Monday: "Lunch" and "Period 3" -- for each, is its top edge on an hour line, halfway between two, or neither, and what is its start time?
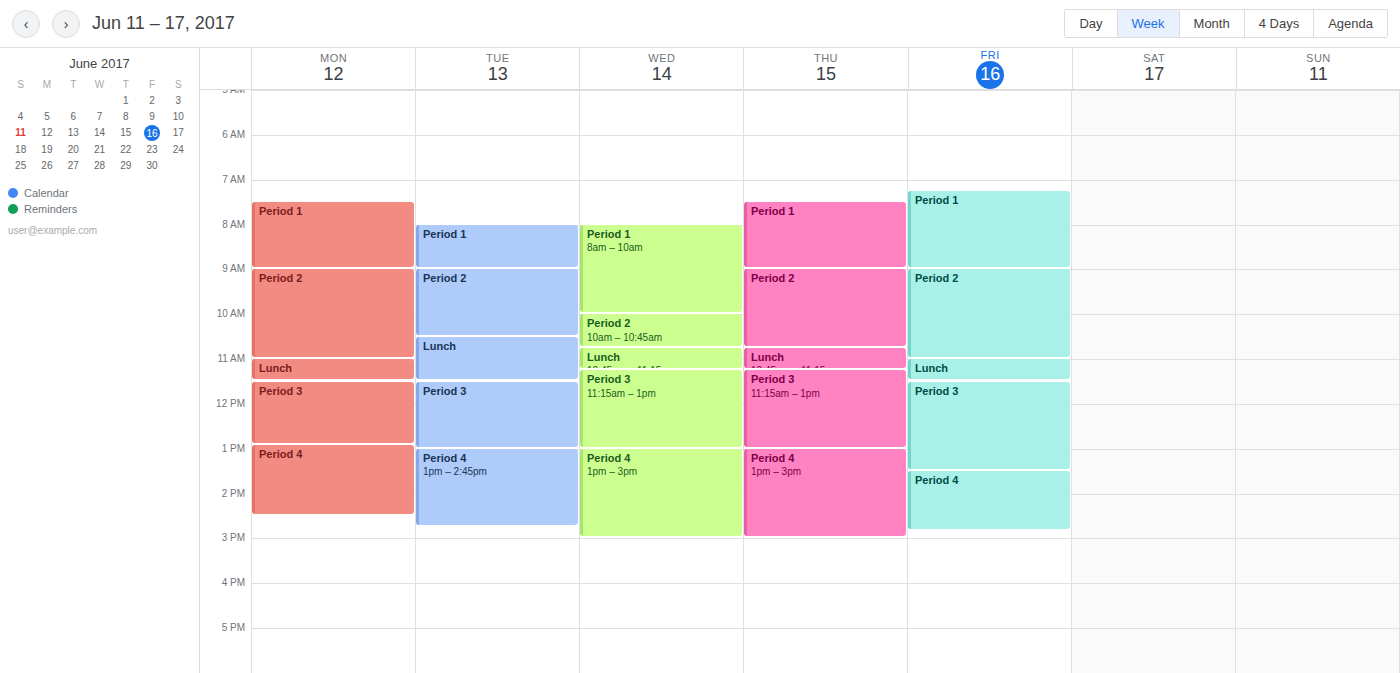
"Lunch": 11:00 AM, exactly on the 11 AM line. "Period 3": 11:30 AM, halfway between the 11 AM and 12 PM lines.